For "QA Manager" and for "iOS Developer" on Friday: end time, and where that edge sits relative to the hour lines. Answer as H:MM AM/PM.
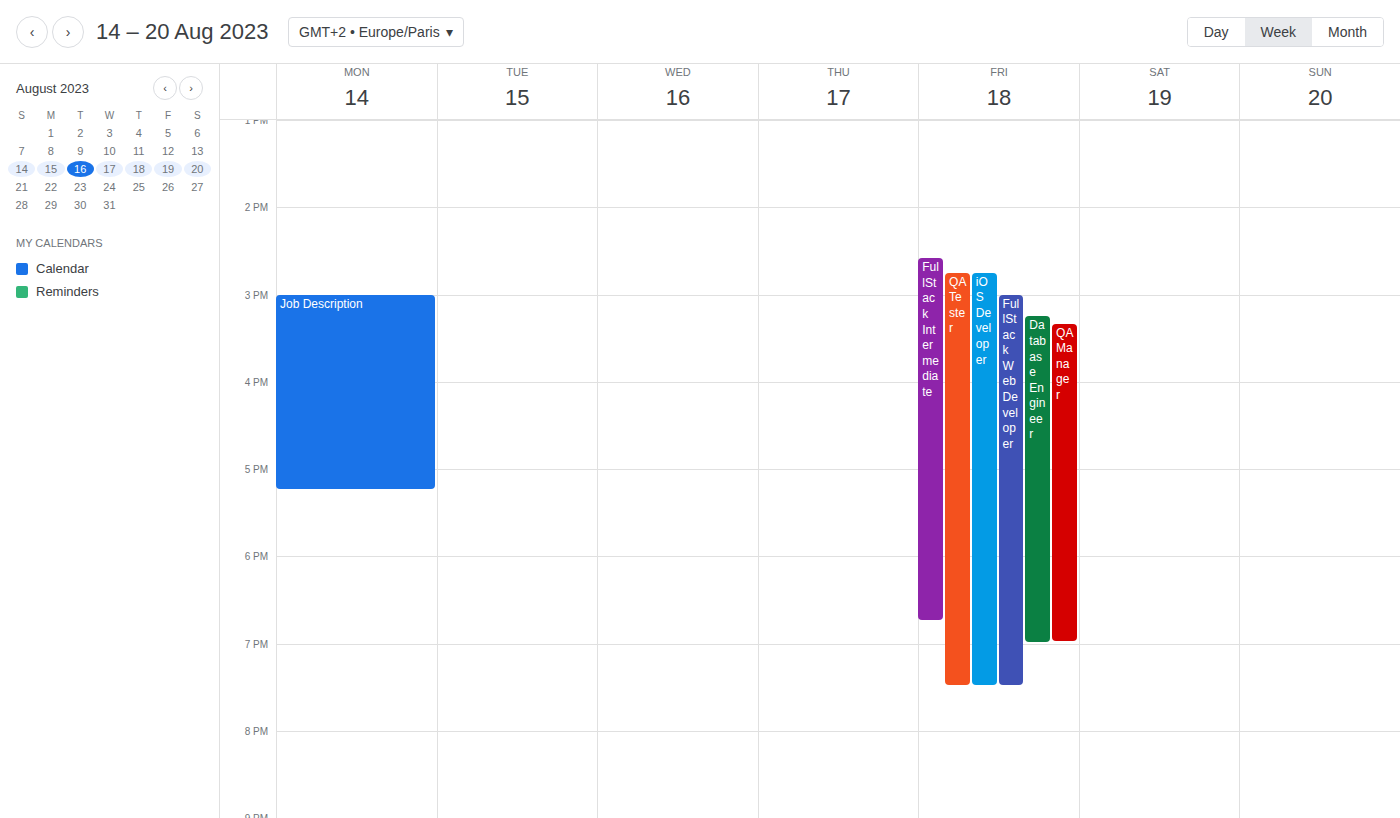
"QA Manager": 7:00 PM, exactly on the 7 PM line. "iOS Developer": 7:30 PM, halfway between the 7 PM and 8 PM lines.